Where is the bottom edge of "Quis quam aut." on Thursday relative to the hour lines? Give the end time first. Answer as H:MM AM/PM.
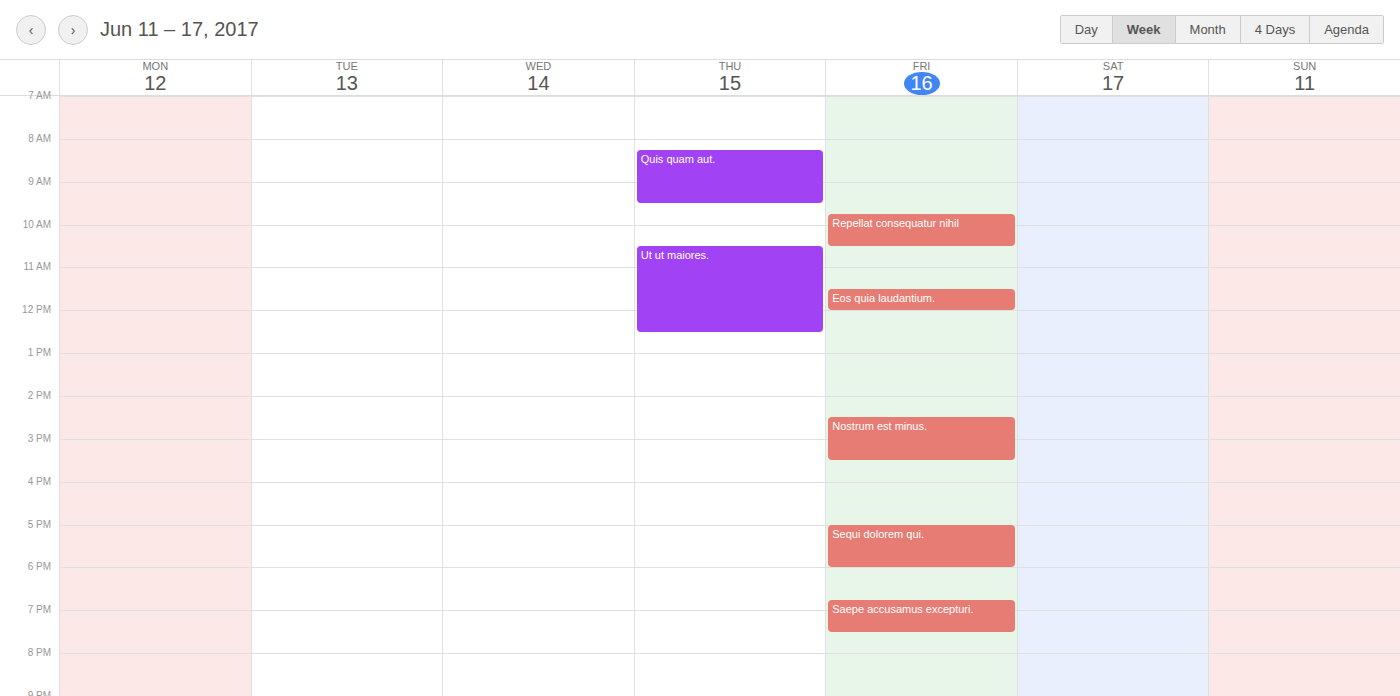
9:30 AM -- halfway between the 9 AM and 10 AM lines.